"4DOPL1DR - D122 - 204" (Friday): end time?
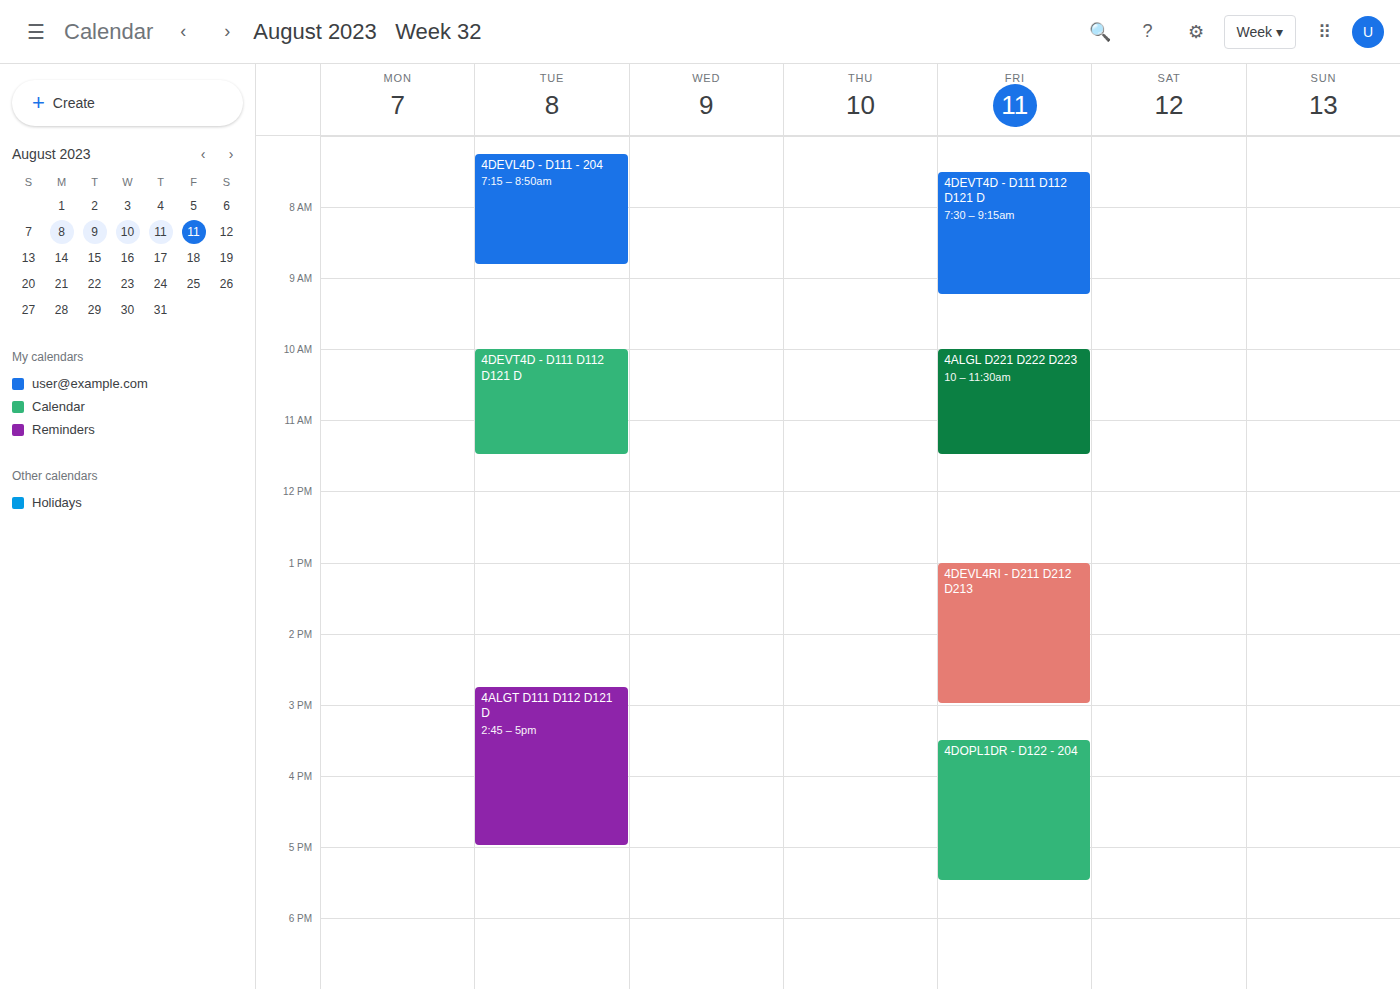
5:30 PM